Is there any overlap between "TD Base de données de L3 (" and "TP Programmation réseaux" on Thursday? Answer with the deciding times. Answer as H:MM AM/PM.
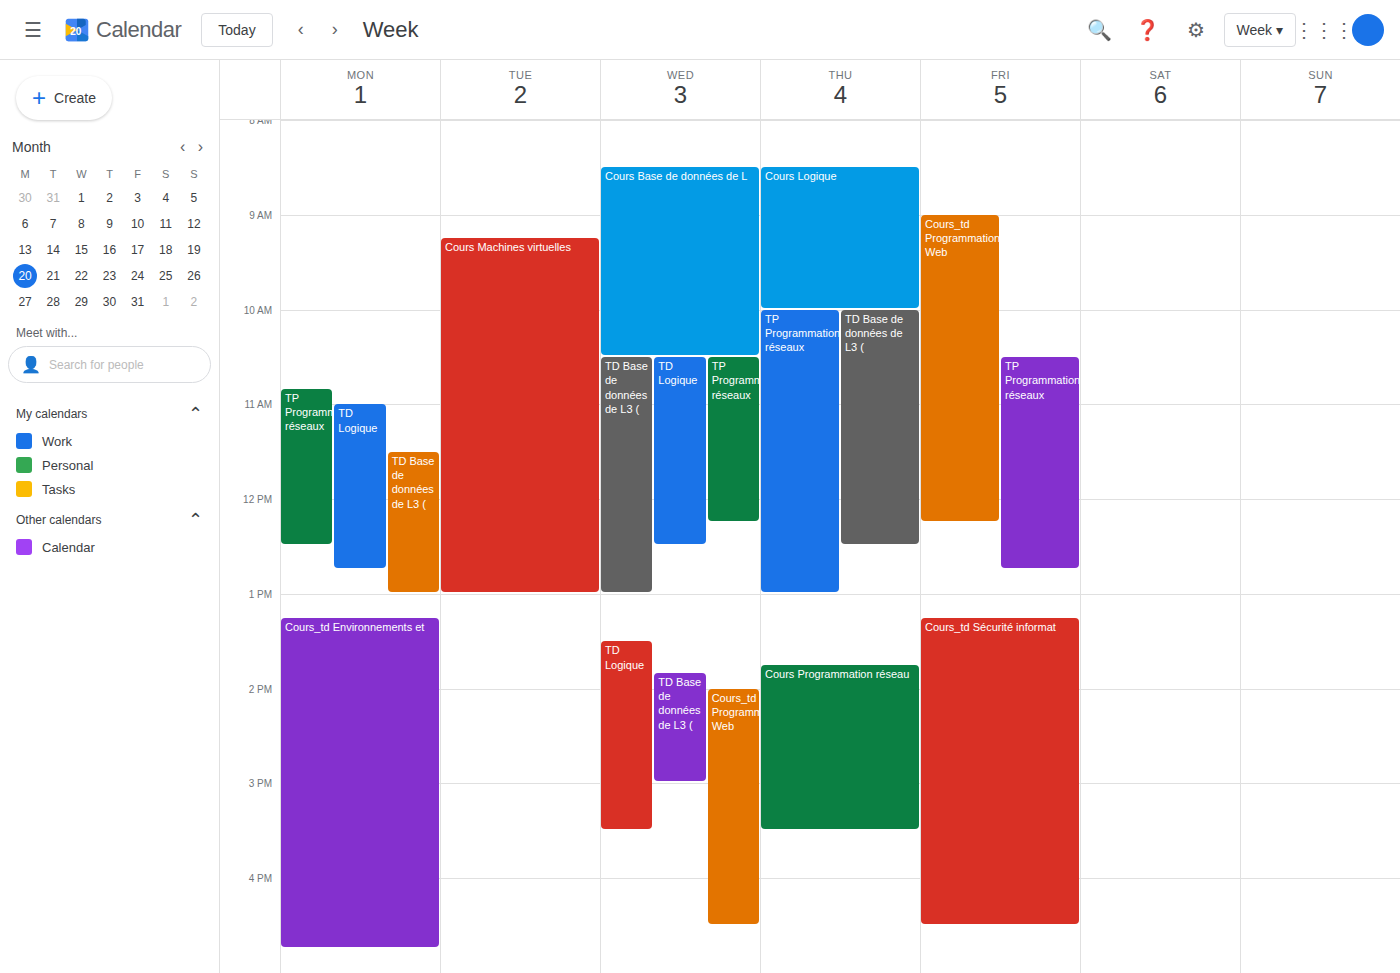
"TD Base de données de L3 (" runs 10:00 AM to 12:30 PM, inside "TP Programmation réseaux" -- they overlap.